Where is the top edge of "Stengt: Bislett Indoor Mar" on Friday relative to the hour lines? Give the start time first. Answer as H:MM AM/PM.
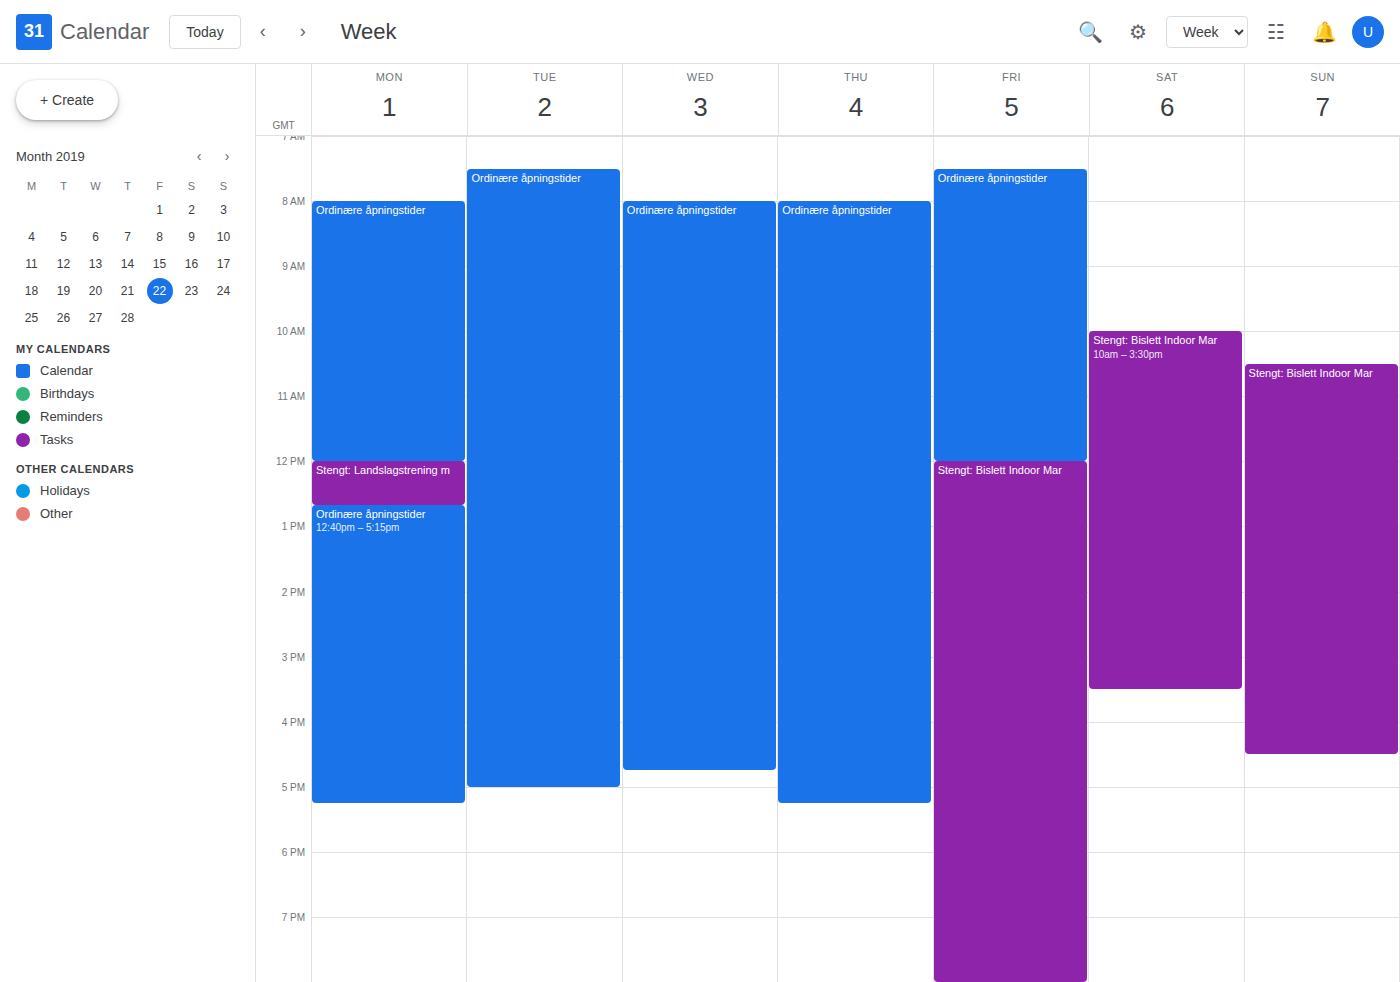
12:00 PM -- exactly on the 12 PM line.